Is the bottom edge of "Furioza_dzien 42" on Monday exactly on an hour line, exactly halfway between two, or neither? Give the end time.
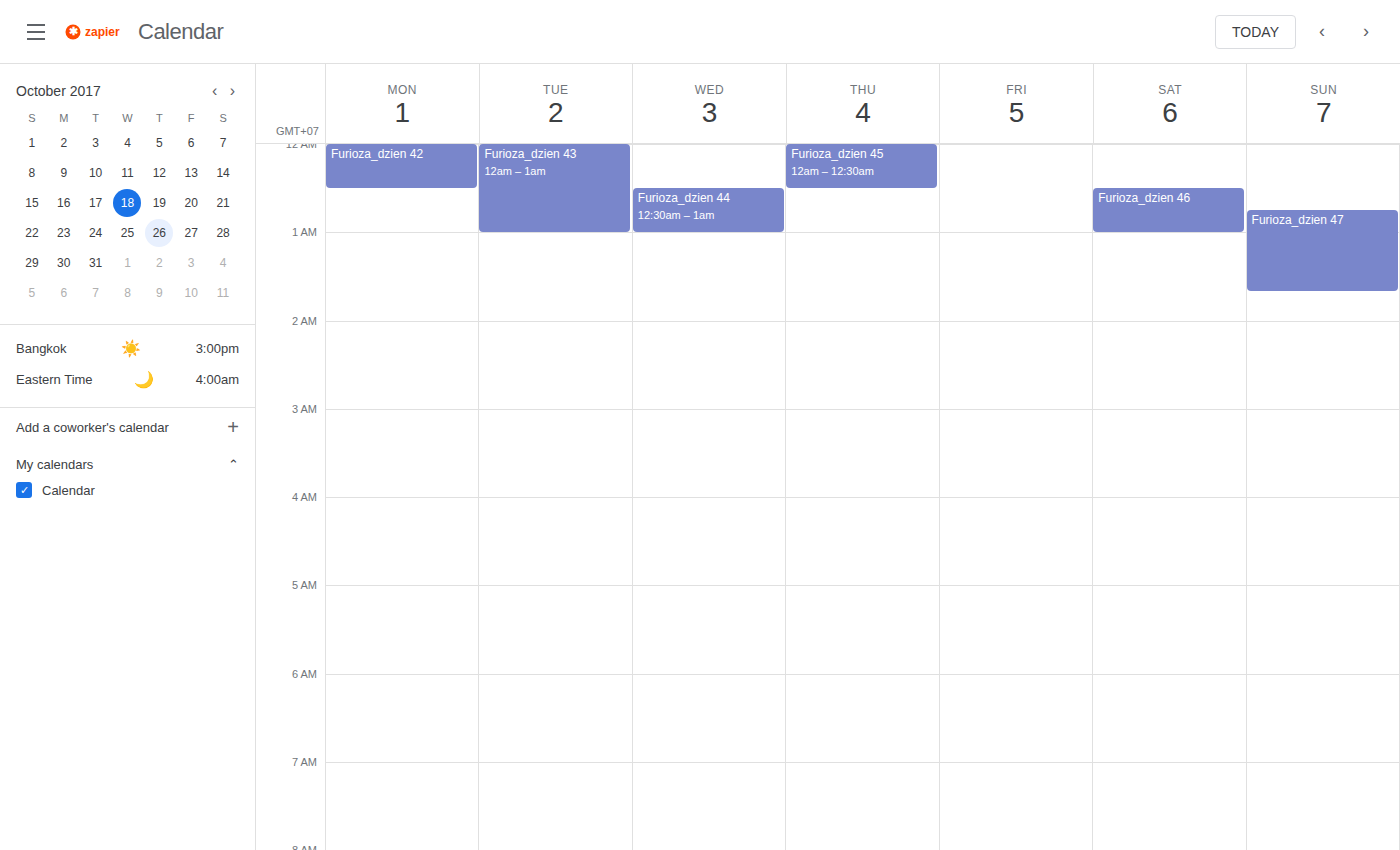
12:30 AM -- halfway between the 12 AM and 1 AM lines.